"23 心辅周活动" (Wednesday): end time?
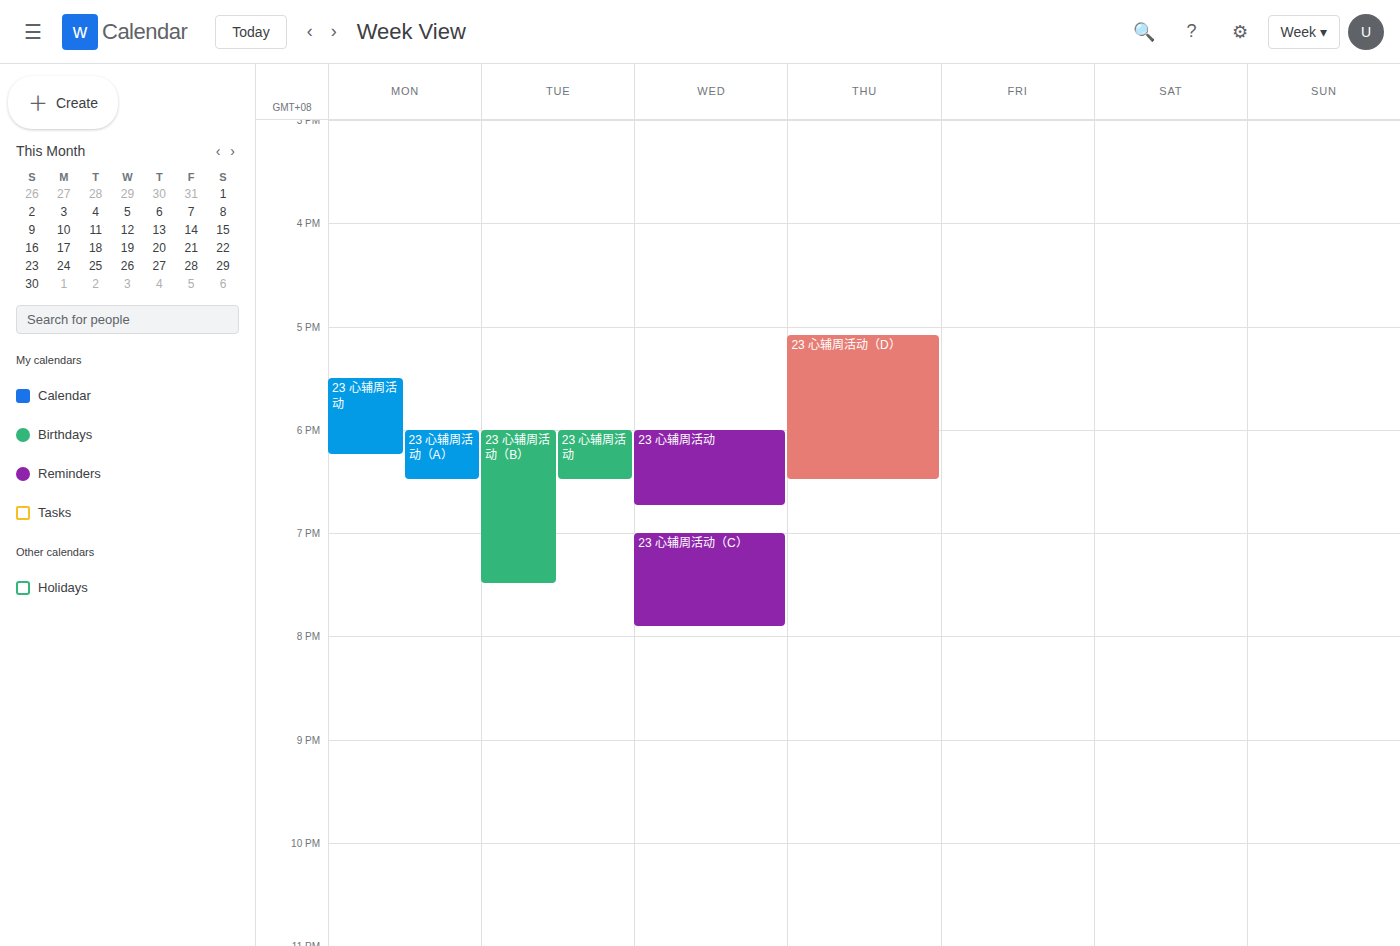
6:45 PM